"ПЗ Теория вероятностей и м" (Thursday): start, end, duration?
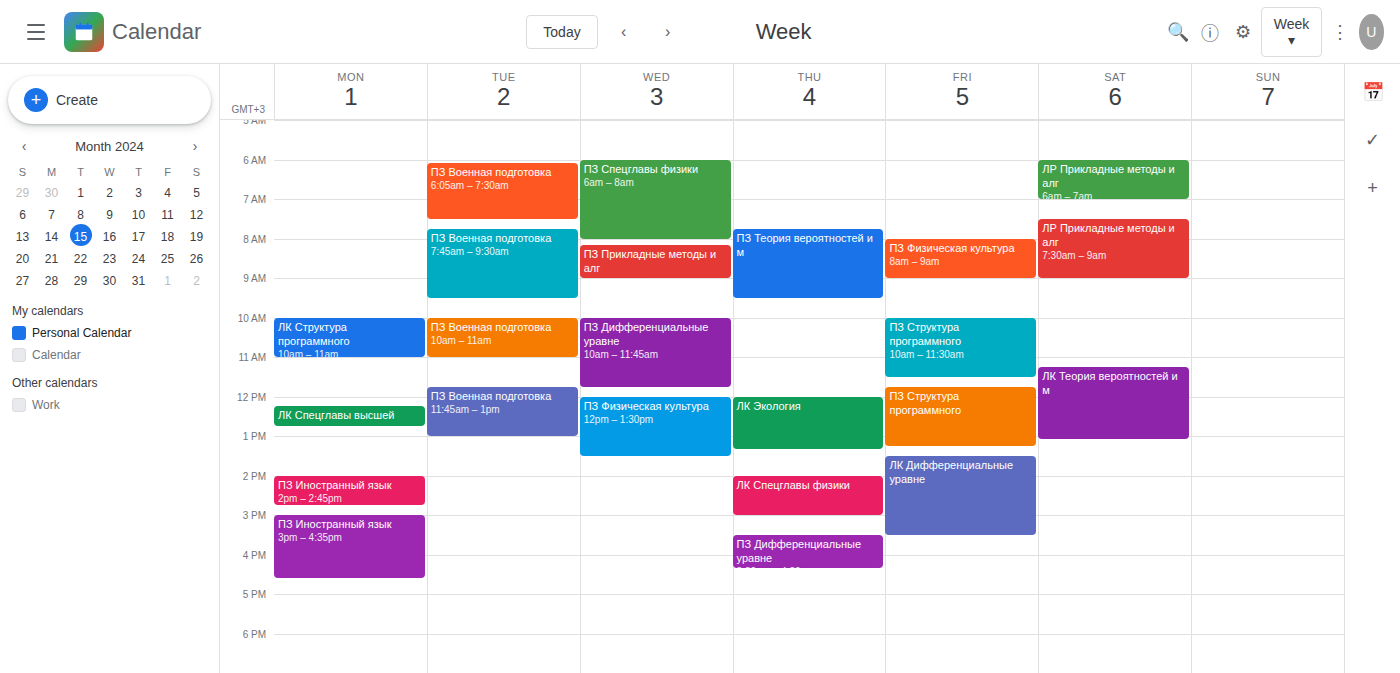
7:45 AM to 9:30 AM, 1 hour 45 minutes